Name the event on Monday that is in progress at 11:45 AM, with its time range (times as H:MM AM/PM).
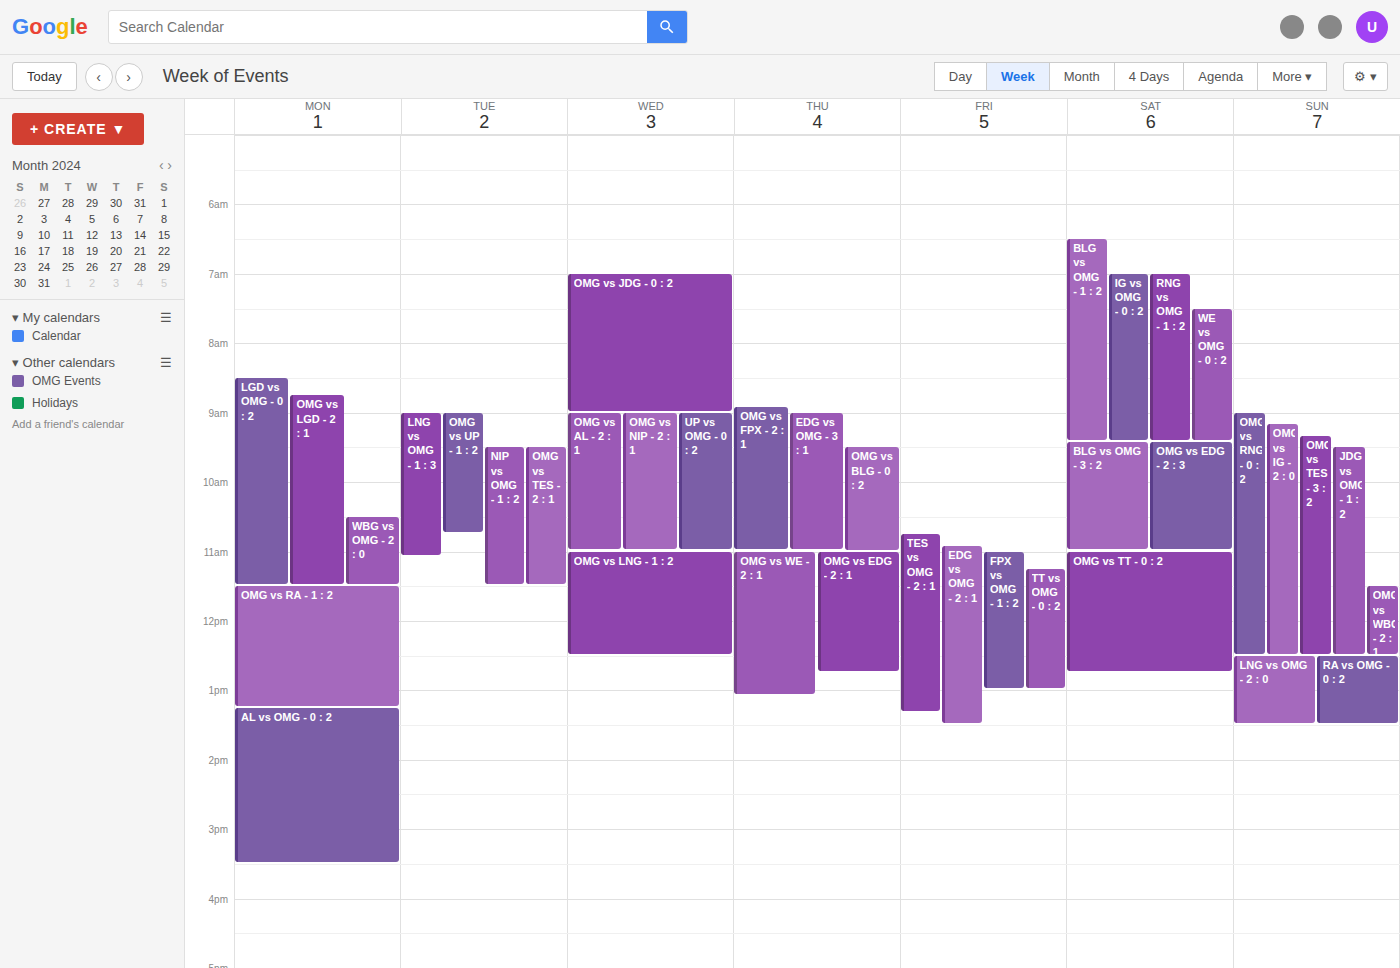
"OMG vs RA - 1 : 2", 11:30 AM to 1:15 PM